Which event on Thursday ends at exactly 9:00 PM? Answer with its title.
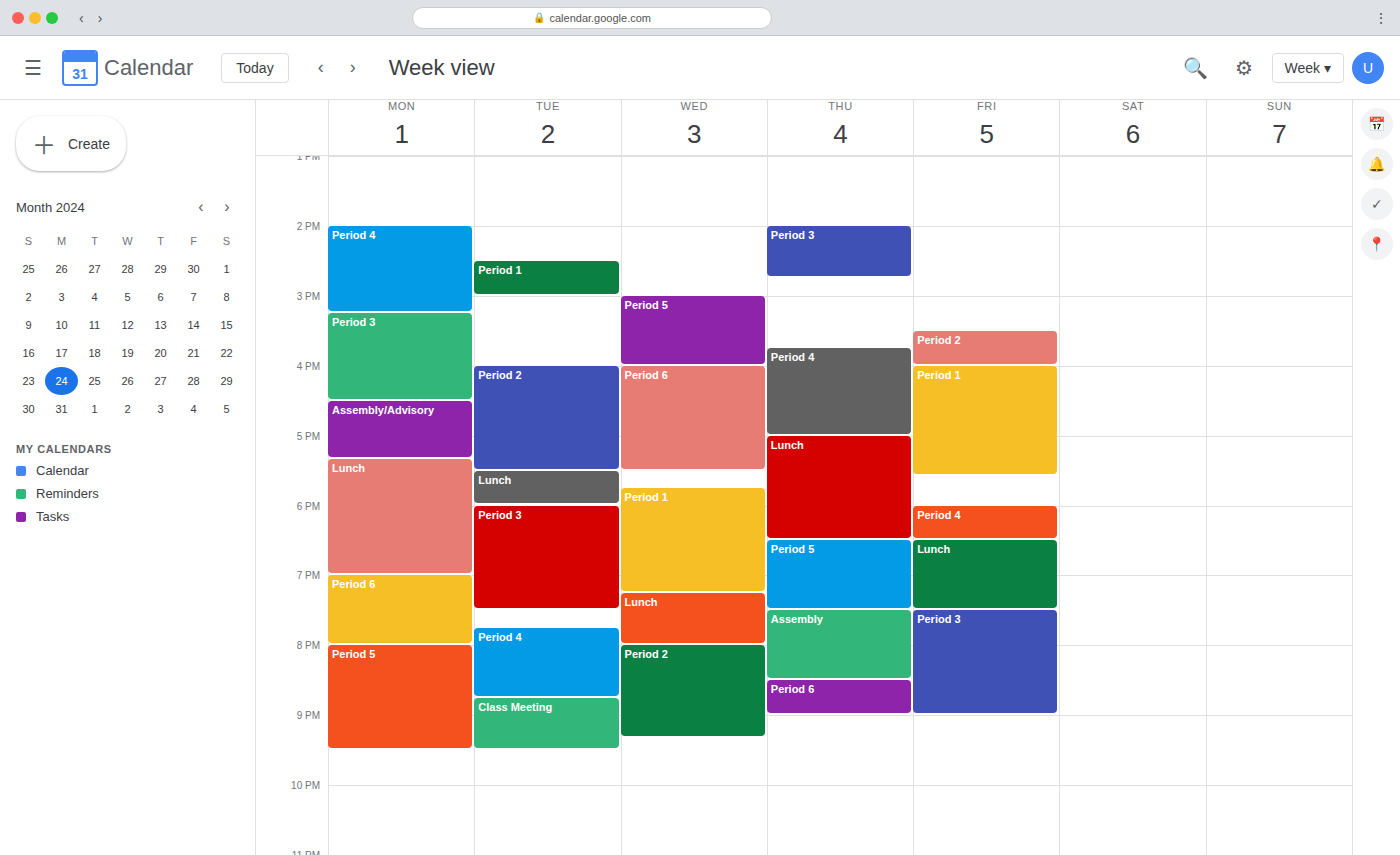
"Period 6"